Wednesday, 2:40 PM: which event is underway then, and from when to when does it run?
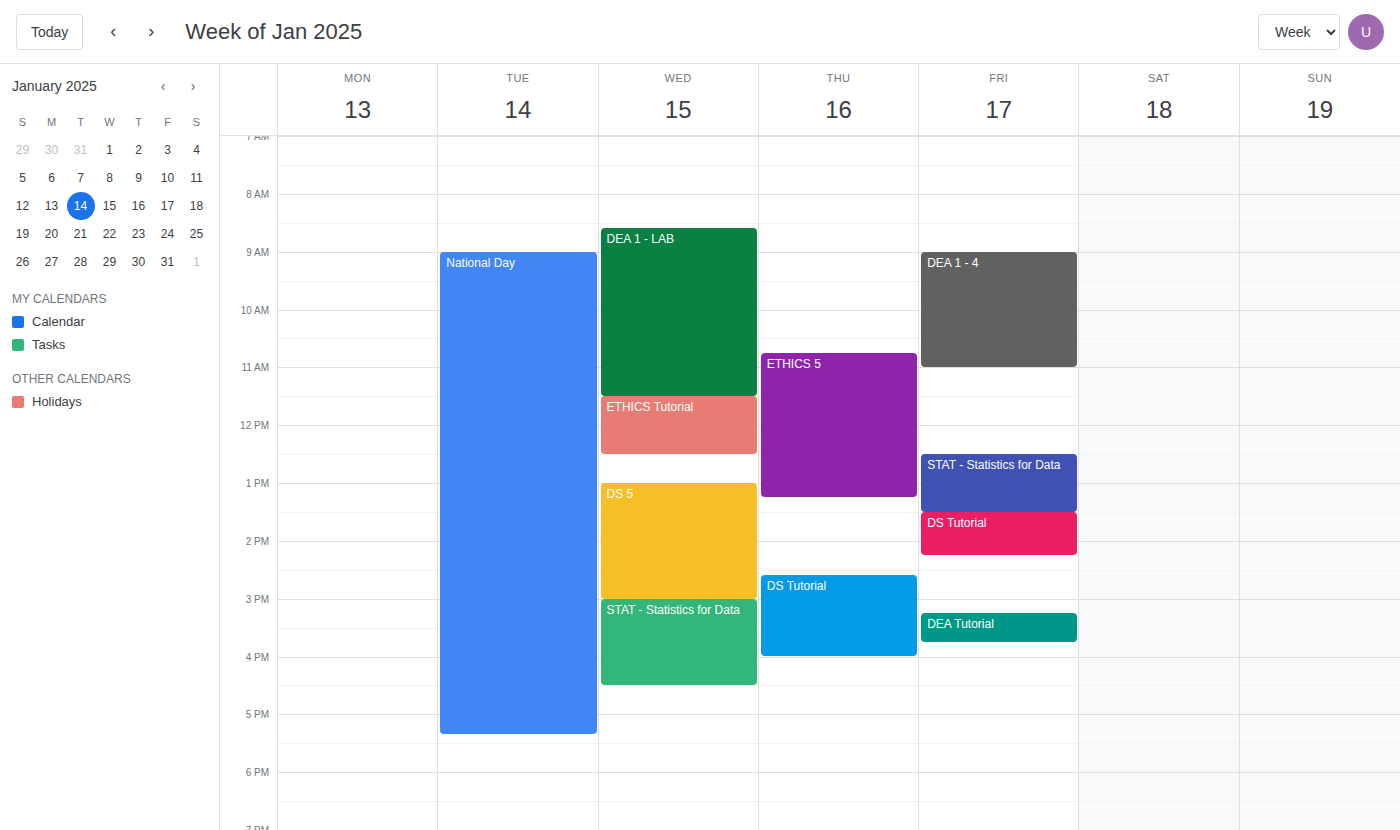
"DS 5", 1:00 PM to 3:00 PM